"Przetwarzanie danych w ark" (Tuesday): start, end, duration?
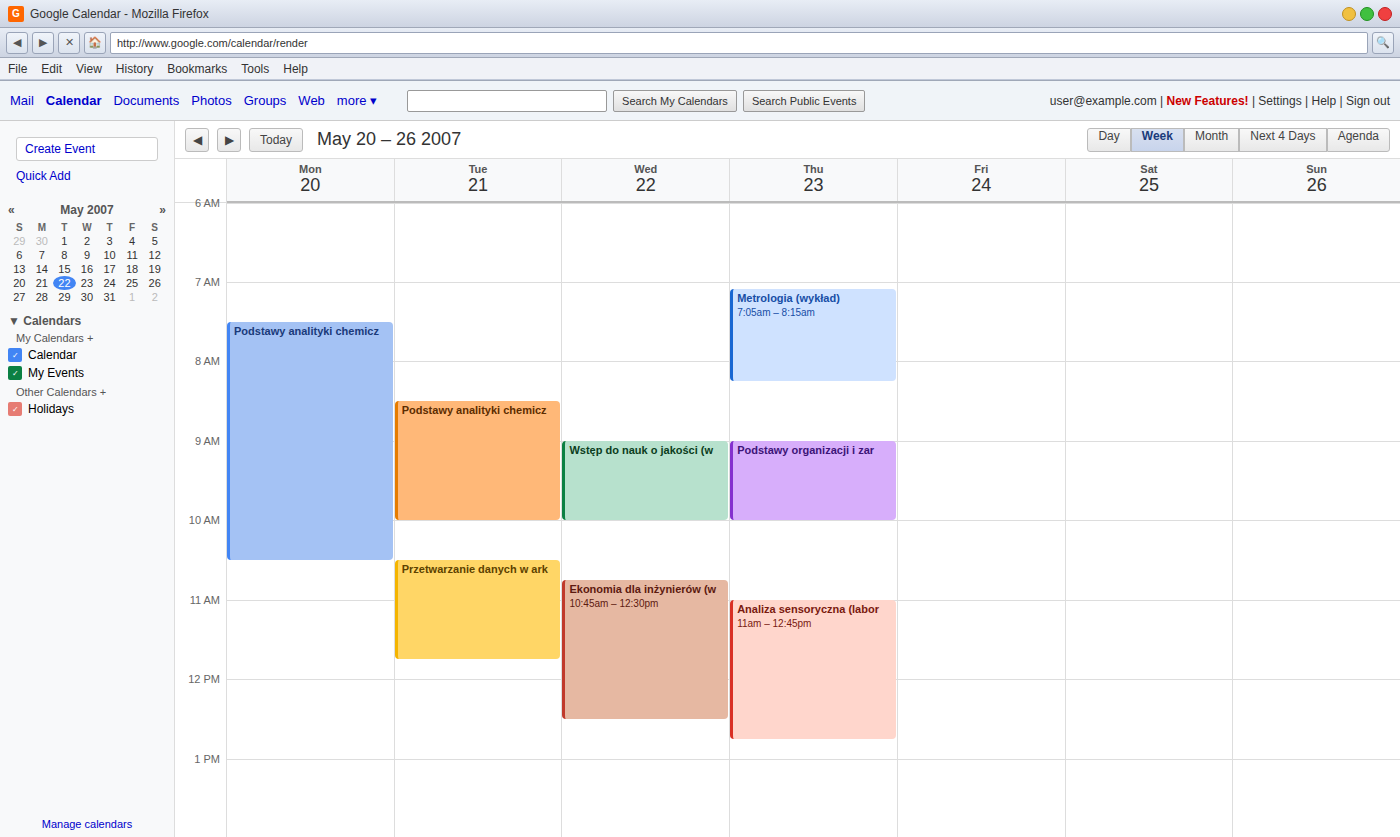
10:30 AM to 11:45 AM, 1 hour 15 minutes